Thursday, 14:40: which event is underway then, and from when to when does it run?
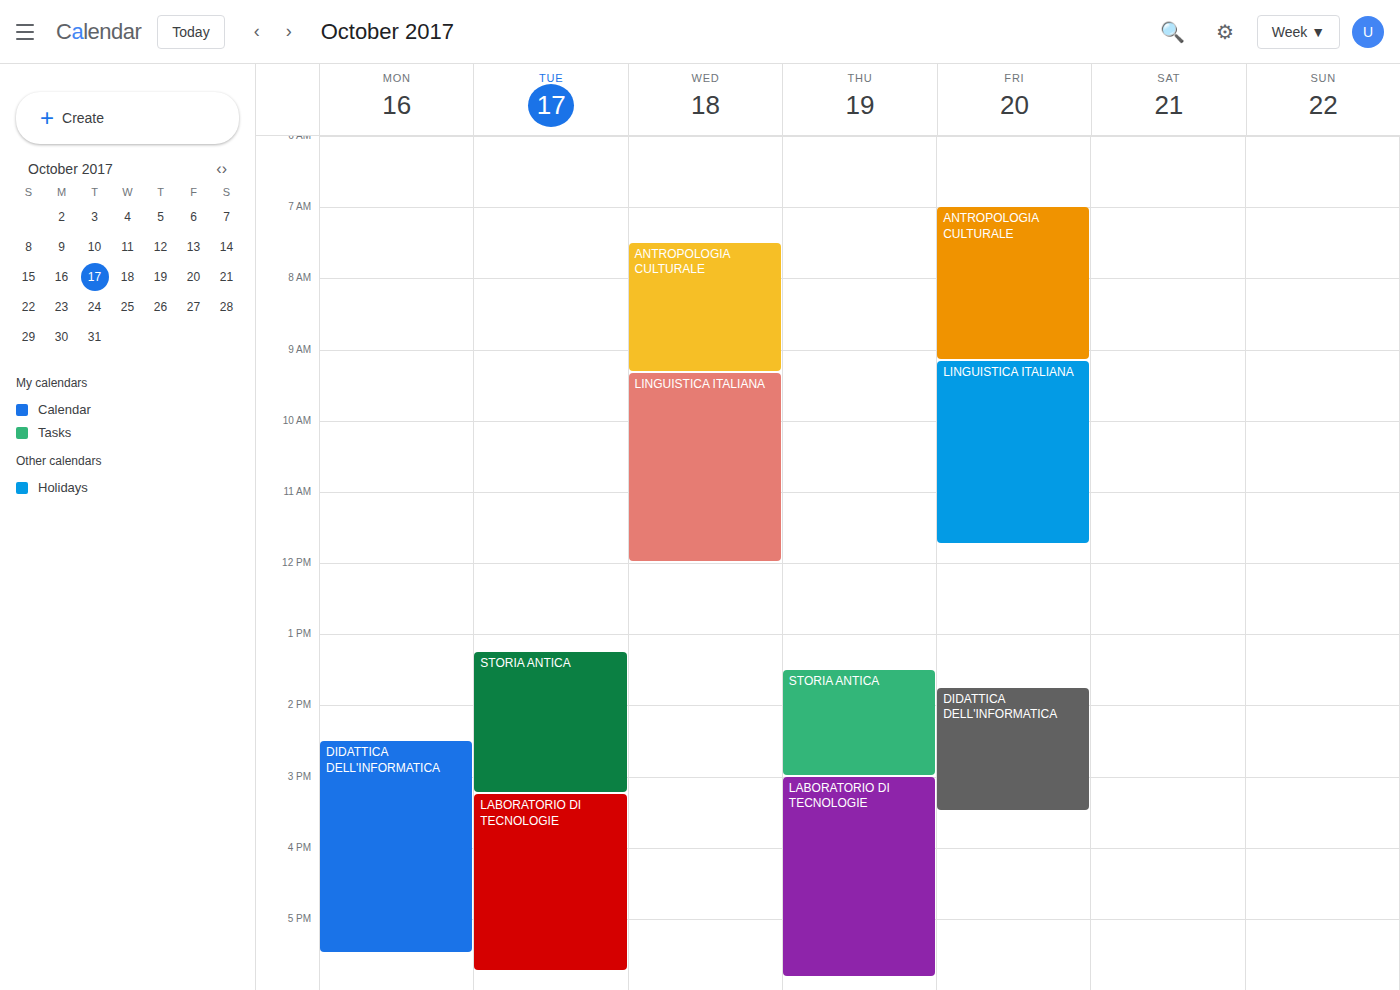
"STORIA ANTICA", 13:30 to 15:00